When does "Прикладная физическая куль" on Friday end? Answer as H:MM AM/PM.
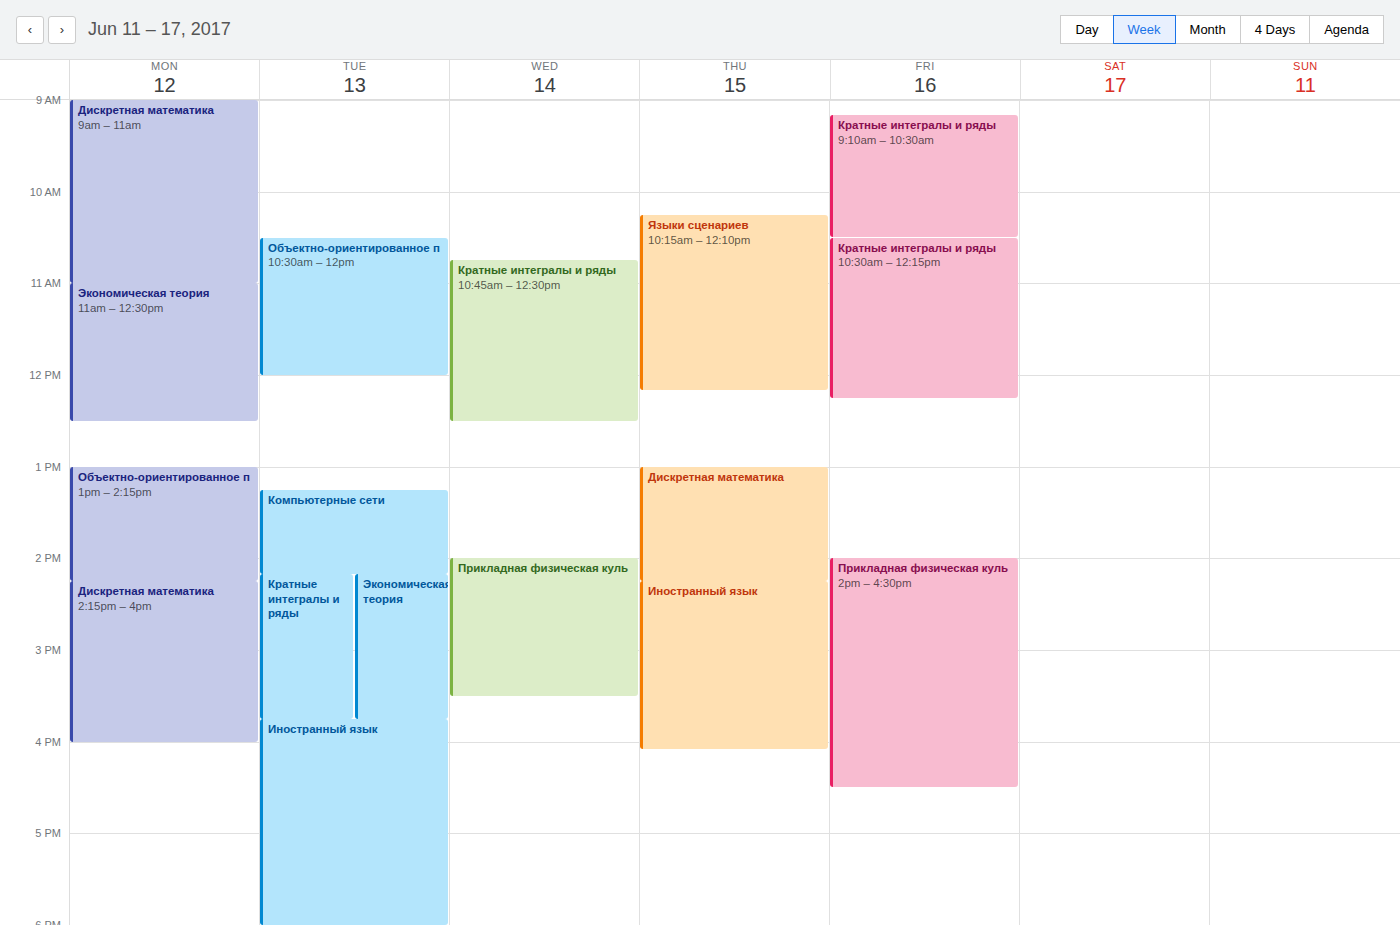
4:30 PM